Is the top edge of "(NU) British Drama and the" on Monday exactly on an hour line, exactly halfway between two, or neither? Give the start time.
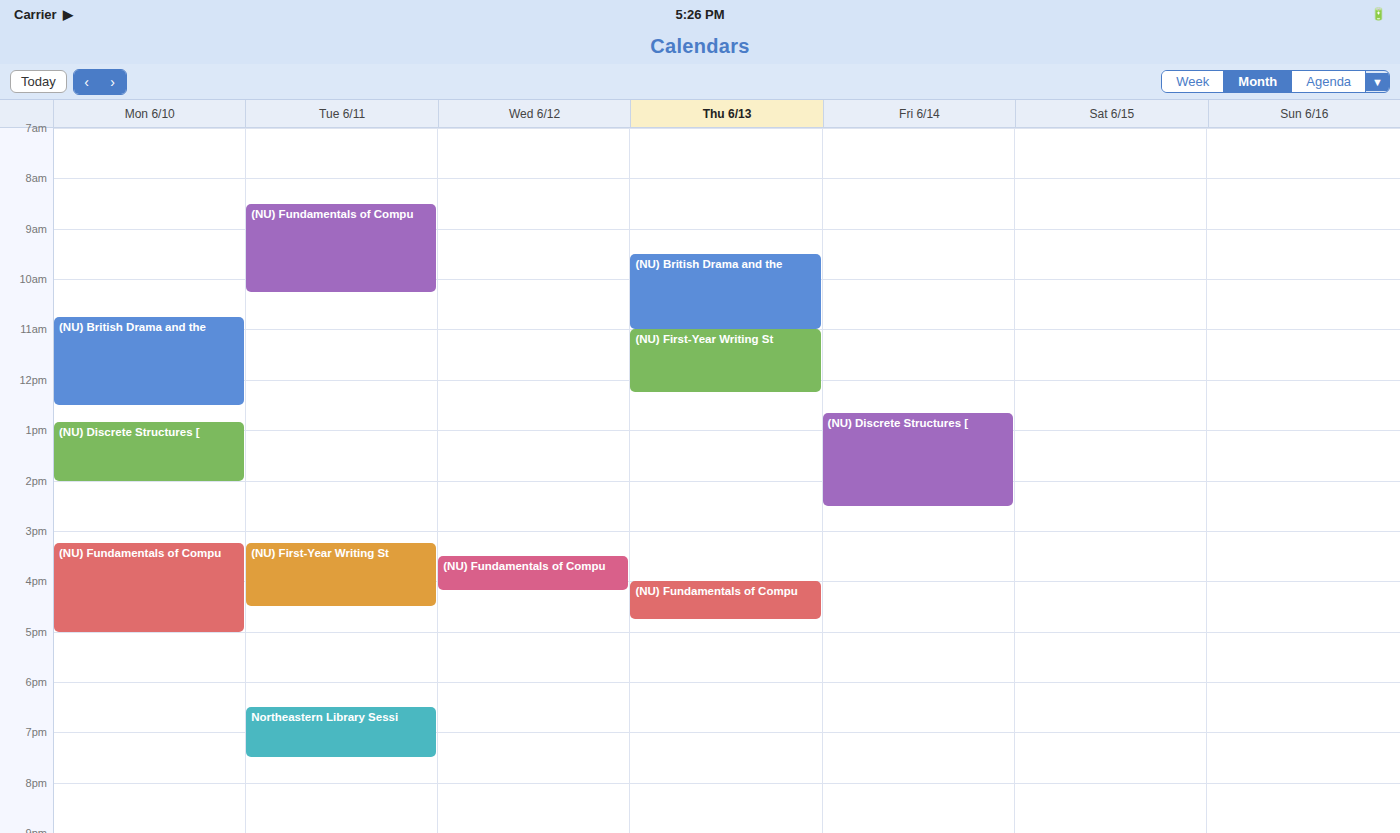
10:45 -- neither: three quarters of the way from the 10:00 line to the 11:00 line.